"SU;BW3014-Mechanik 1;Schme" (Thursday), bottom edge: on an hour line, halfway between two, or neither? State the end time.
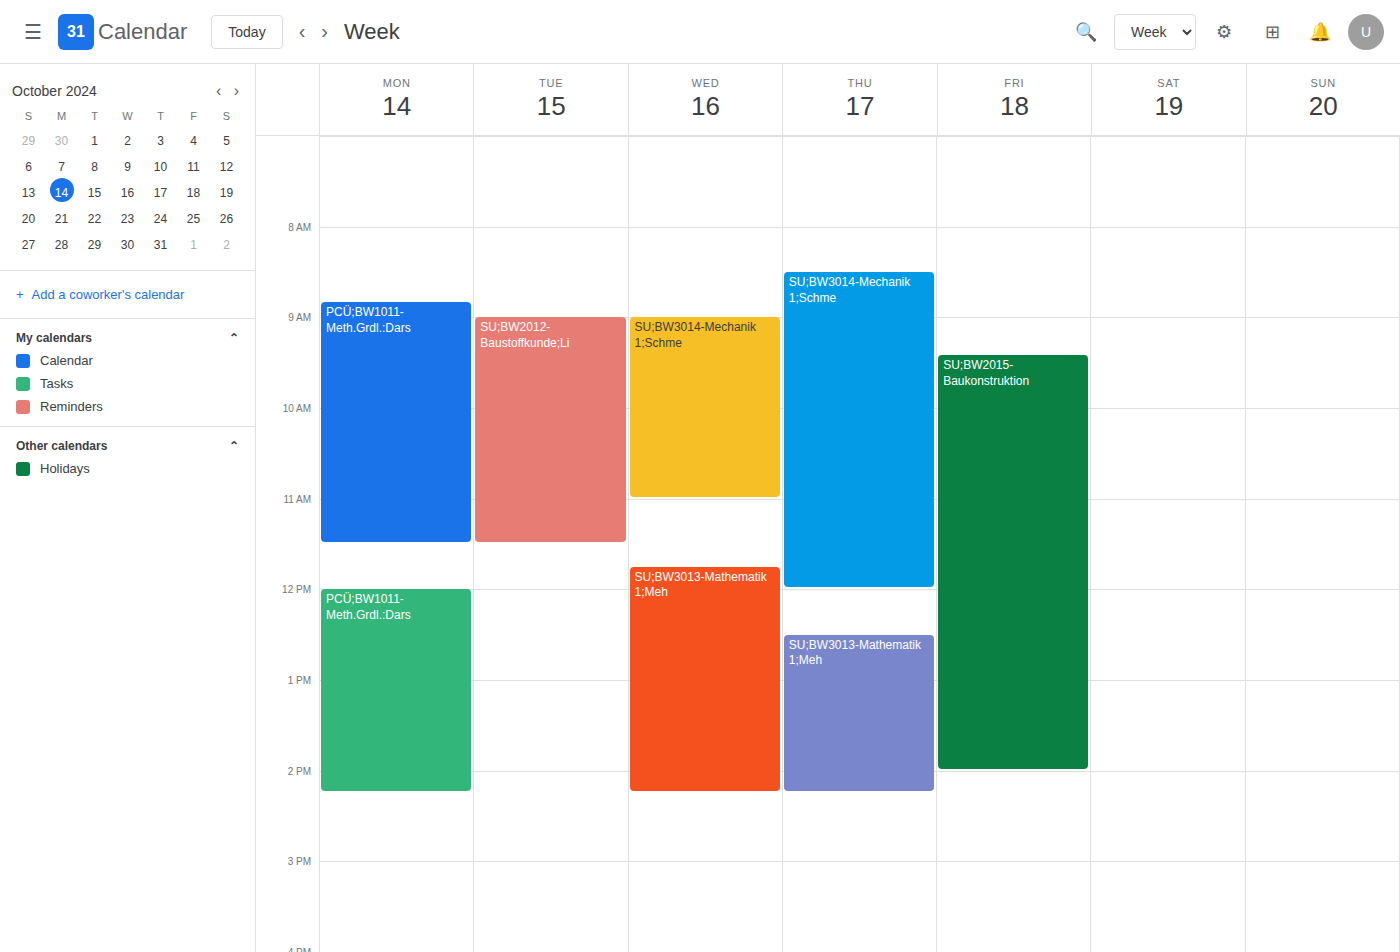
12:00 PM -- exactly on the 12 PM line.